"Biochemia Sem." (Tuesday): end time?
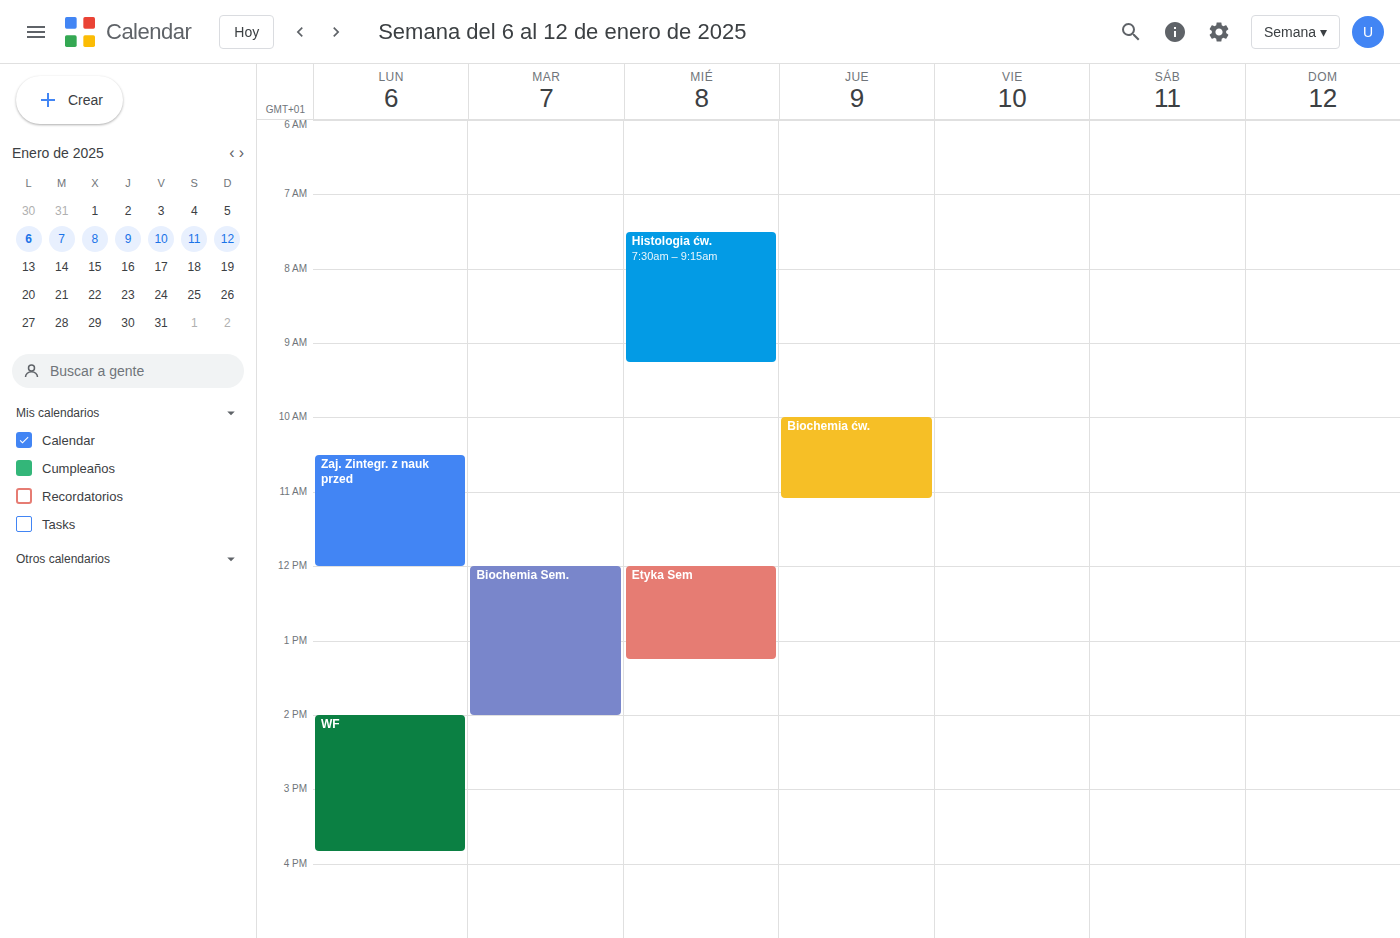
2:00 PM